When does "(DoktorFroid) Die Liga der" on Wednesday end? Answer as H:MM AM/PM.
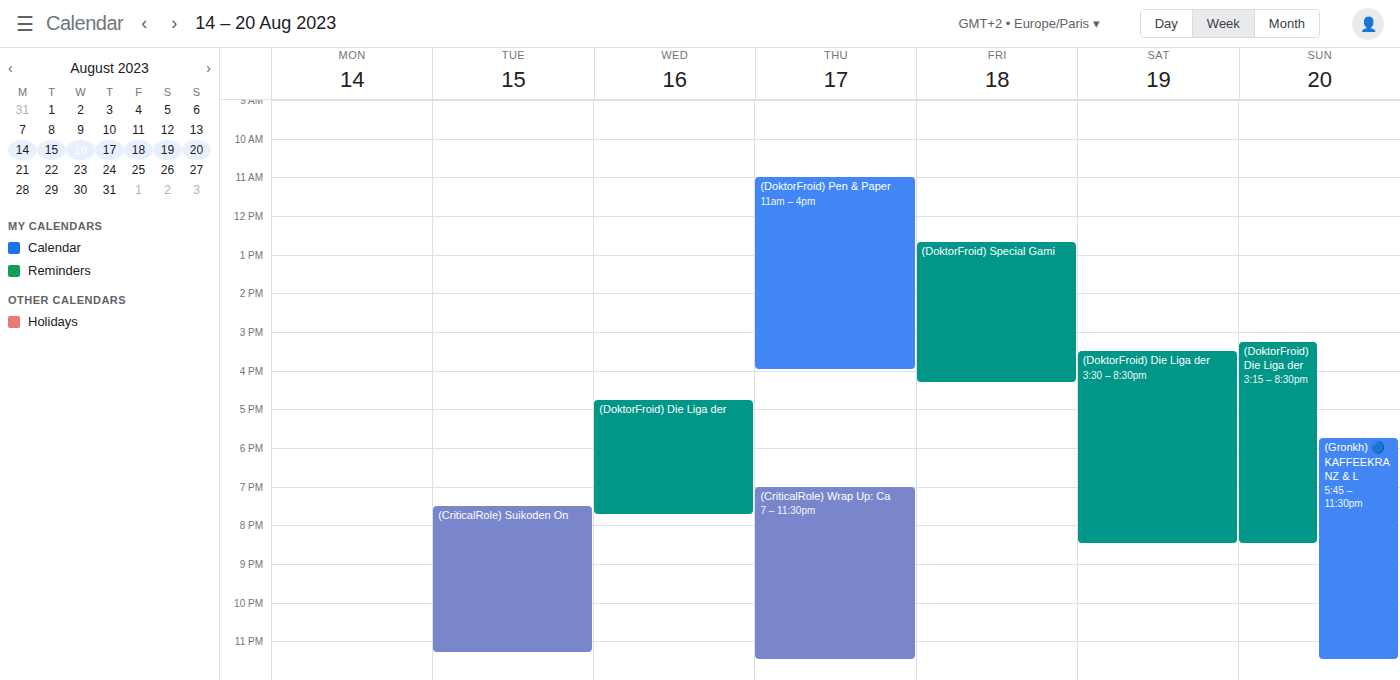
7:45 PM